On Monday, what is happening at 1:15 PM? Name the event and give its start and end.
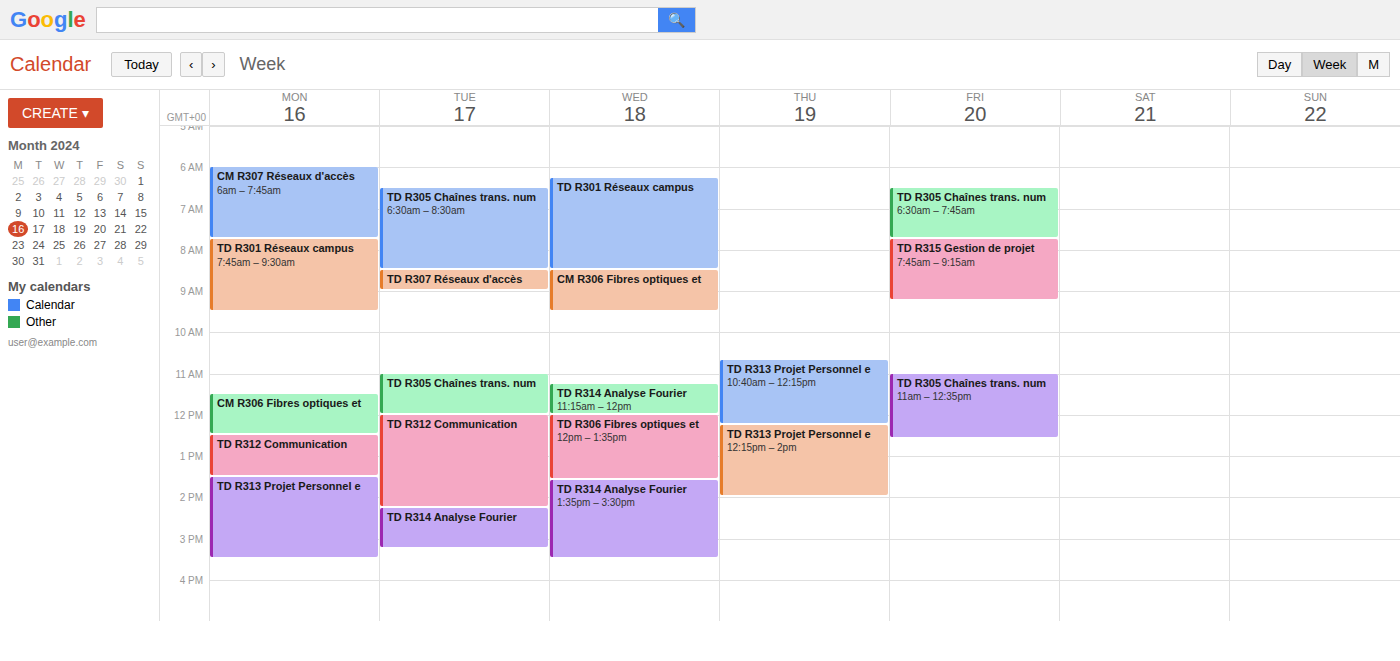
"TD R312 Communication", 12:30 PM to 1:30 PM